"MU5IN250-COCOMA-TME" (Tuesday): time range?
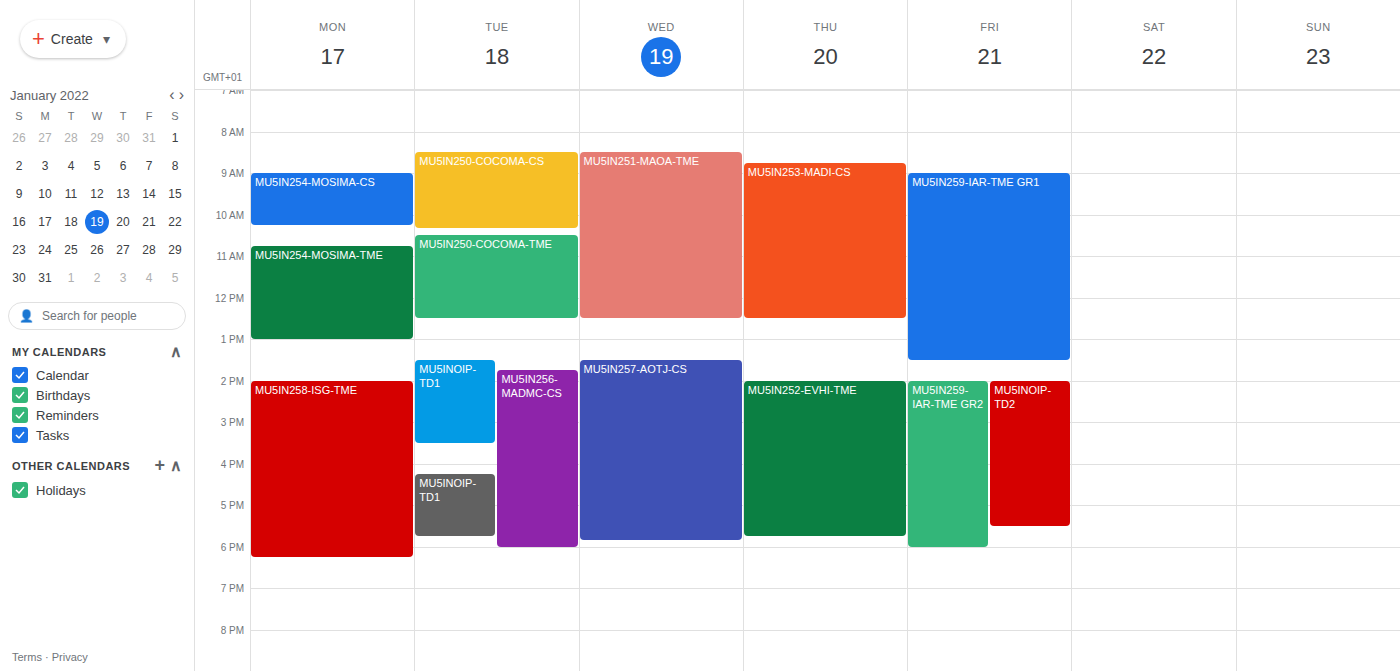
10:30 AM to 12:30 PM